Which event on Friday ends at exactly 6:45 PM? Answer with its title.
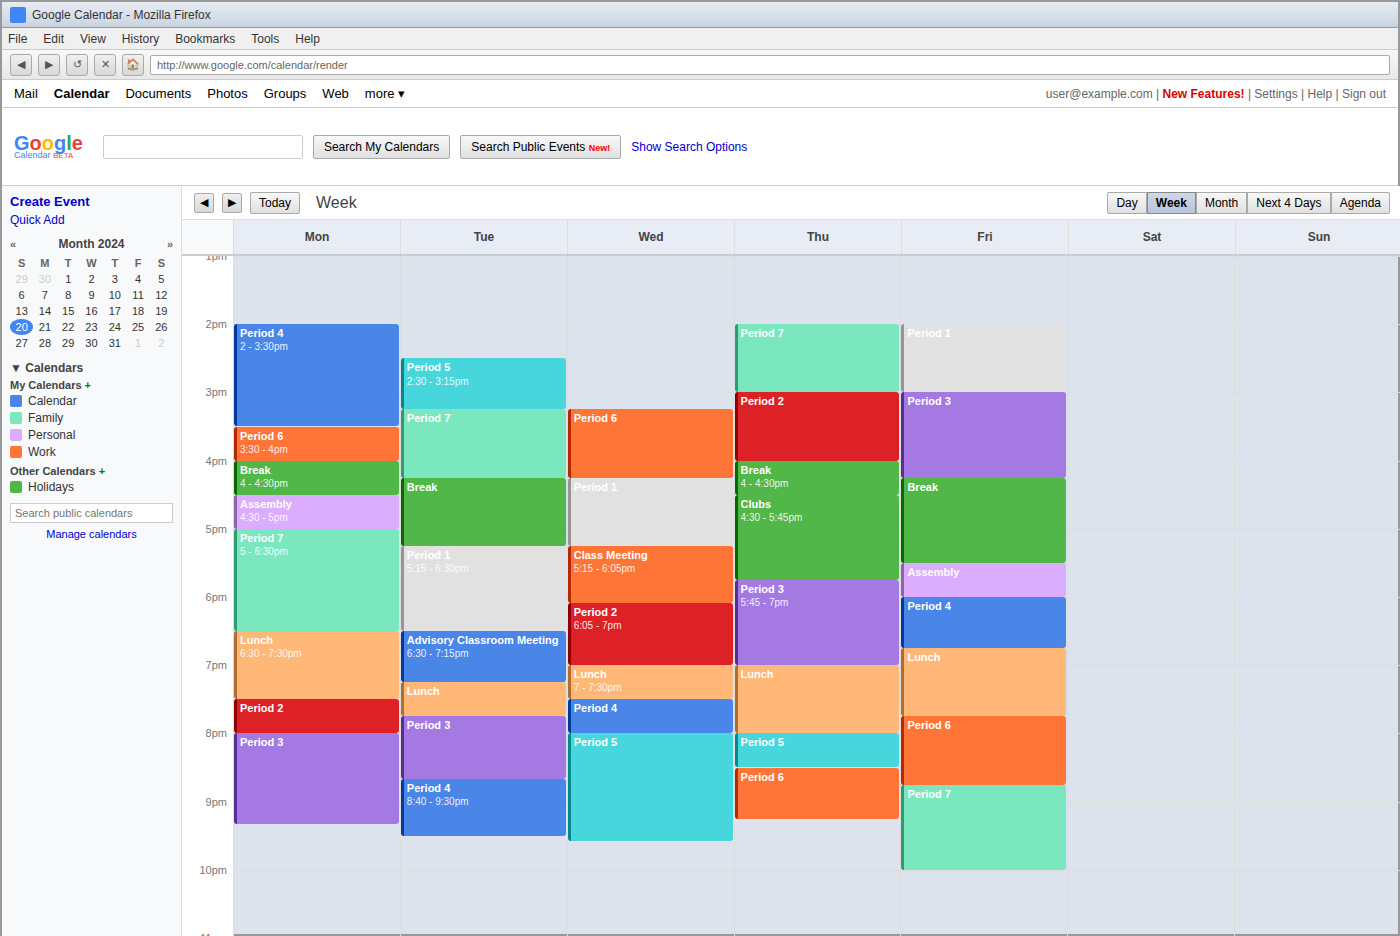
"Period 4"